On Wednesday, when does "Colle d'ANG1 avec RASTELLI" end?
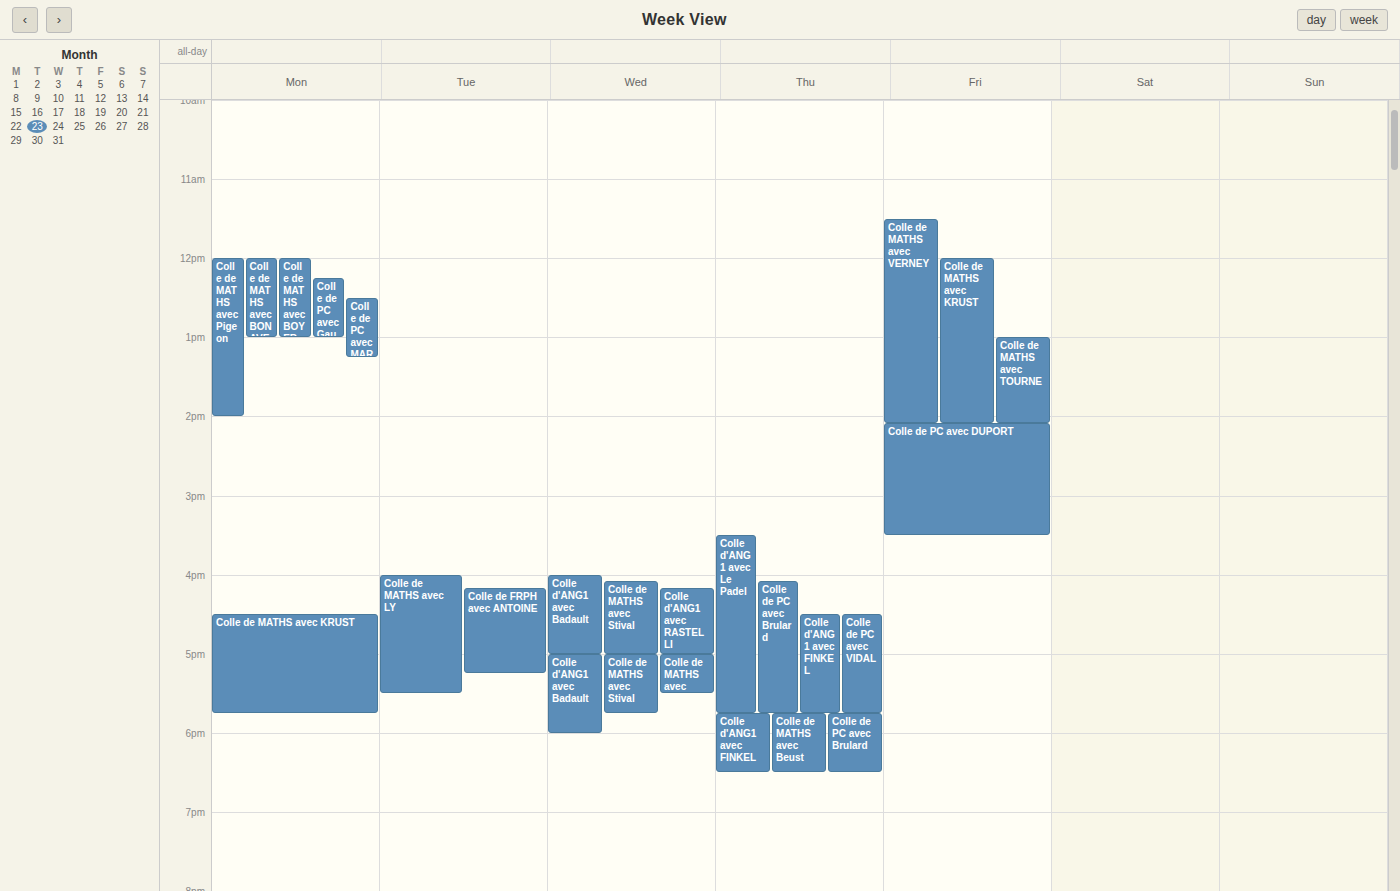
5:00 PM